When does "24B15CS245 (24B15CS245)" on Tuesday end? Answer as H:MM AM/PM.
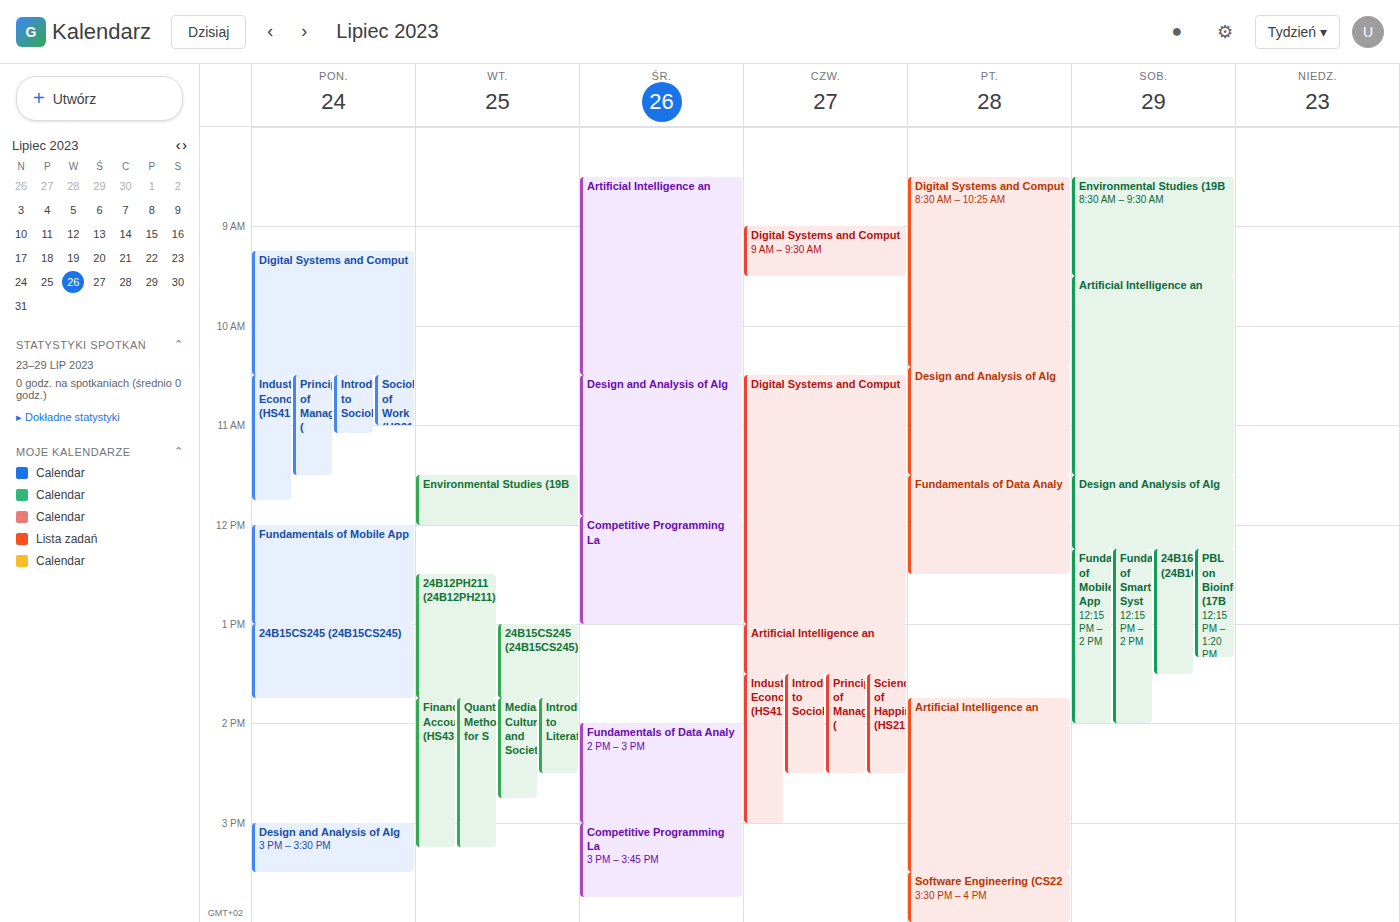
1:45 PM